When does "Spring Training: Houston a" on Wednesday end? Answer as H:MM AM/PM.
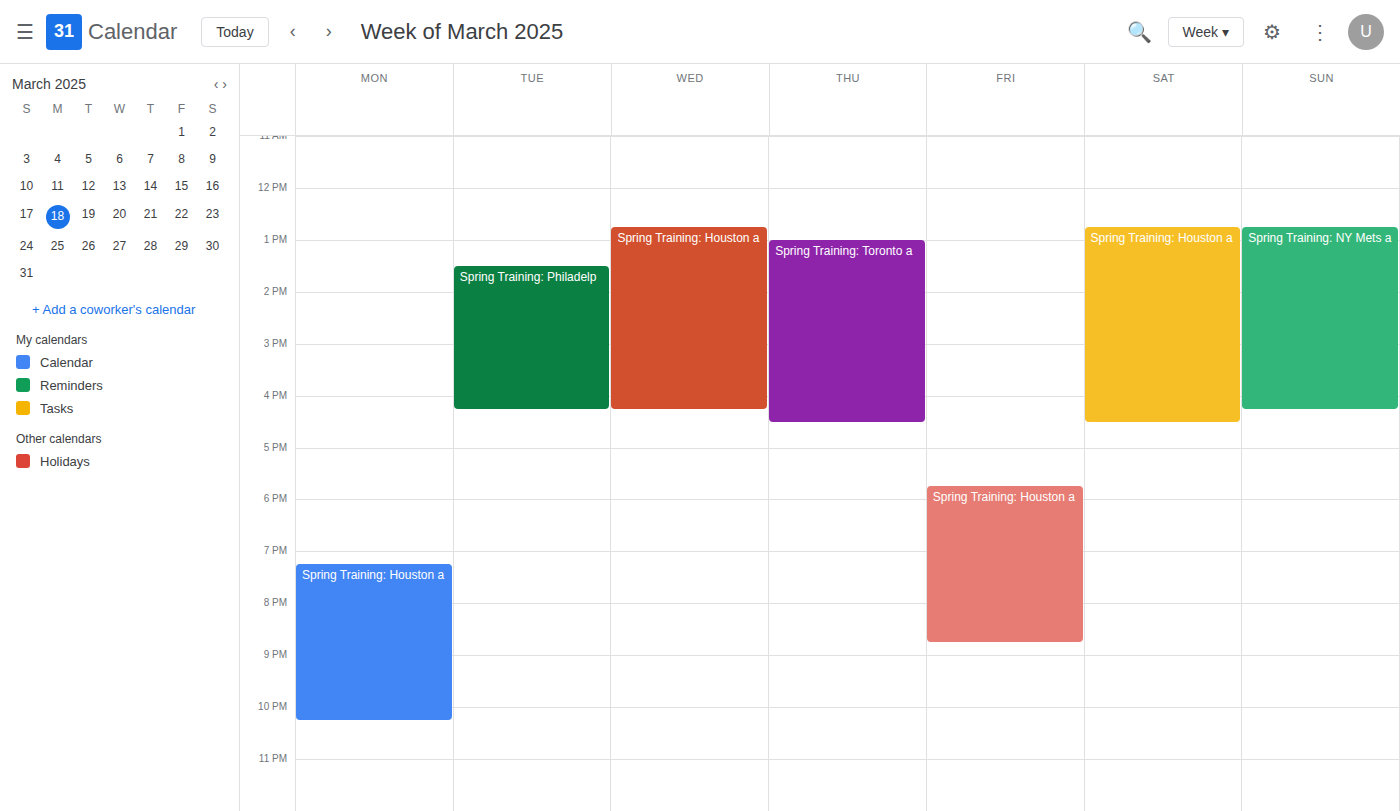
4:15 PM